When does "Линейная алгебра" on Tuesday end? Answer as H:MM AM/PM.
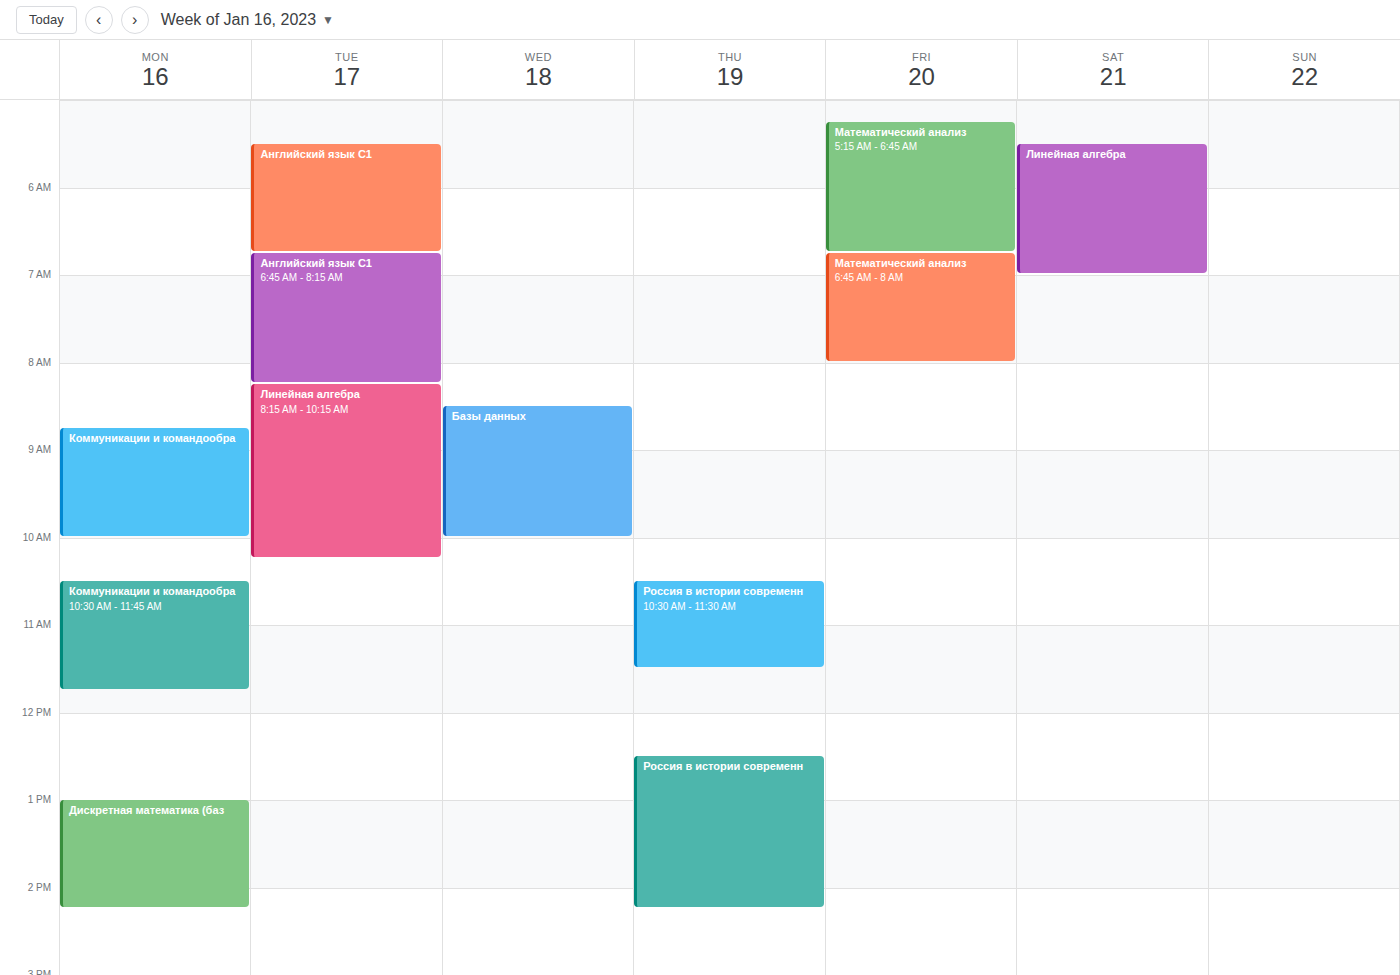
10:15 AM